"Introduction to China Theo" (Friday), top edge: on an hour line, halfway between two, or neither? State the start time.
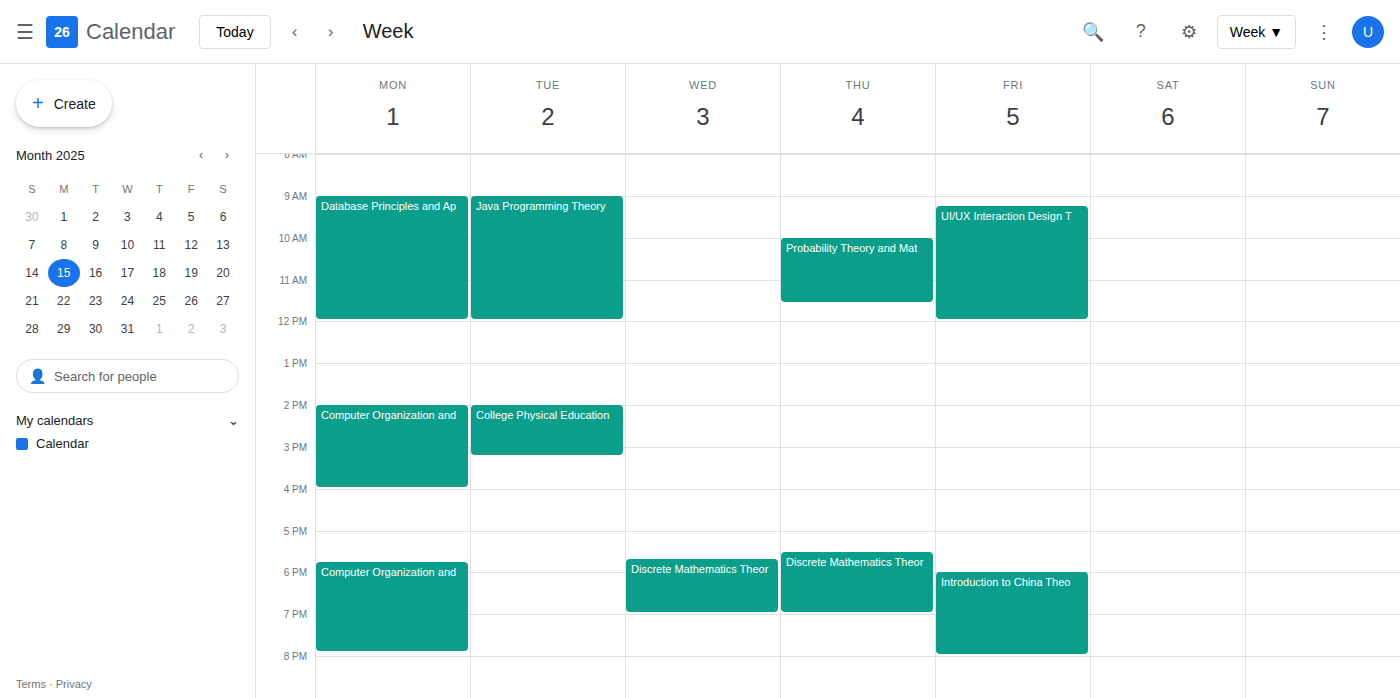
6:00 PM -- exactly on the 6 PM line.